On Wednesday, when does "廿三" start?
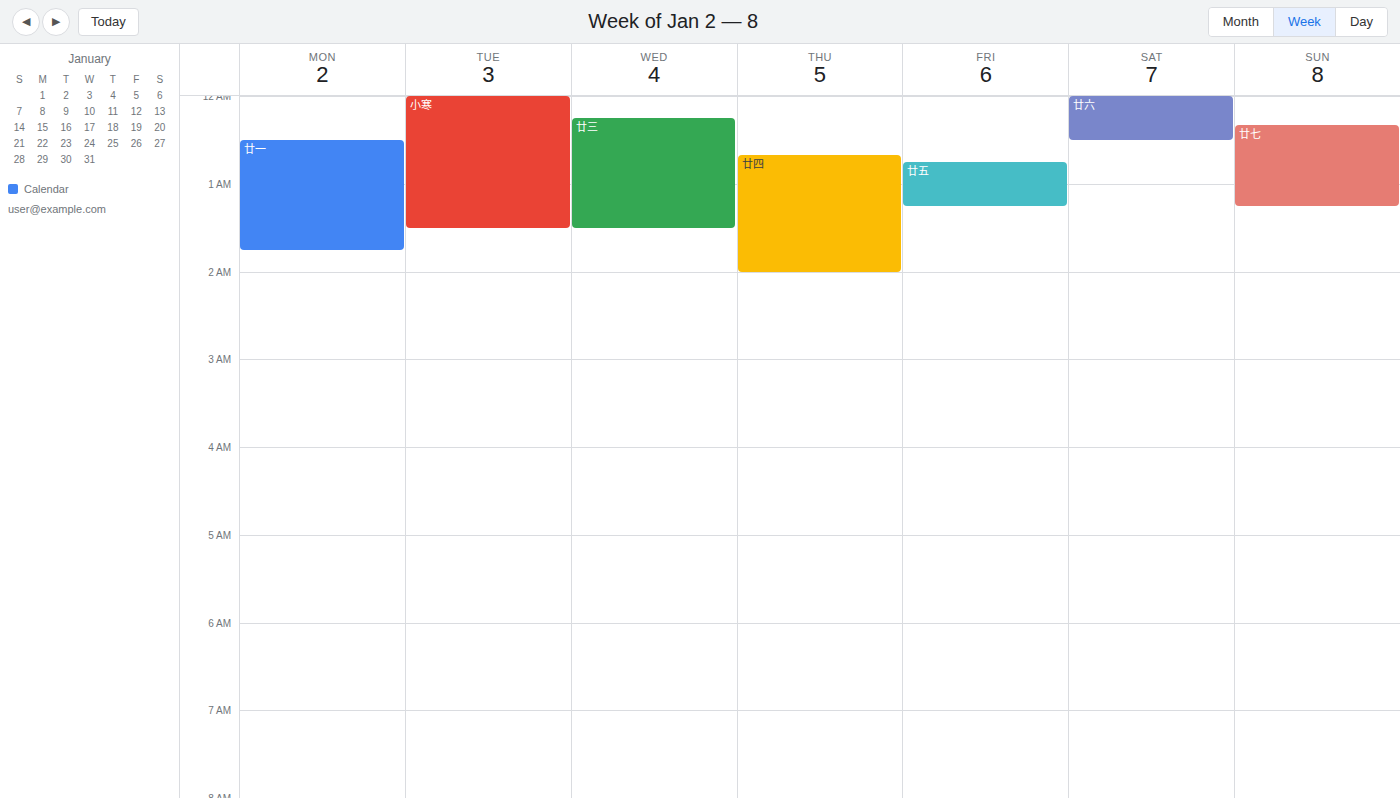
00:15